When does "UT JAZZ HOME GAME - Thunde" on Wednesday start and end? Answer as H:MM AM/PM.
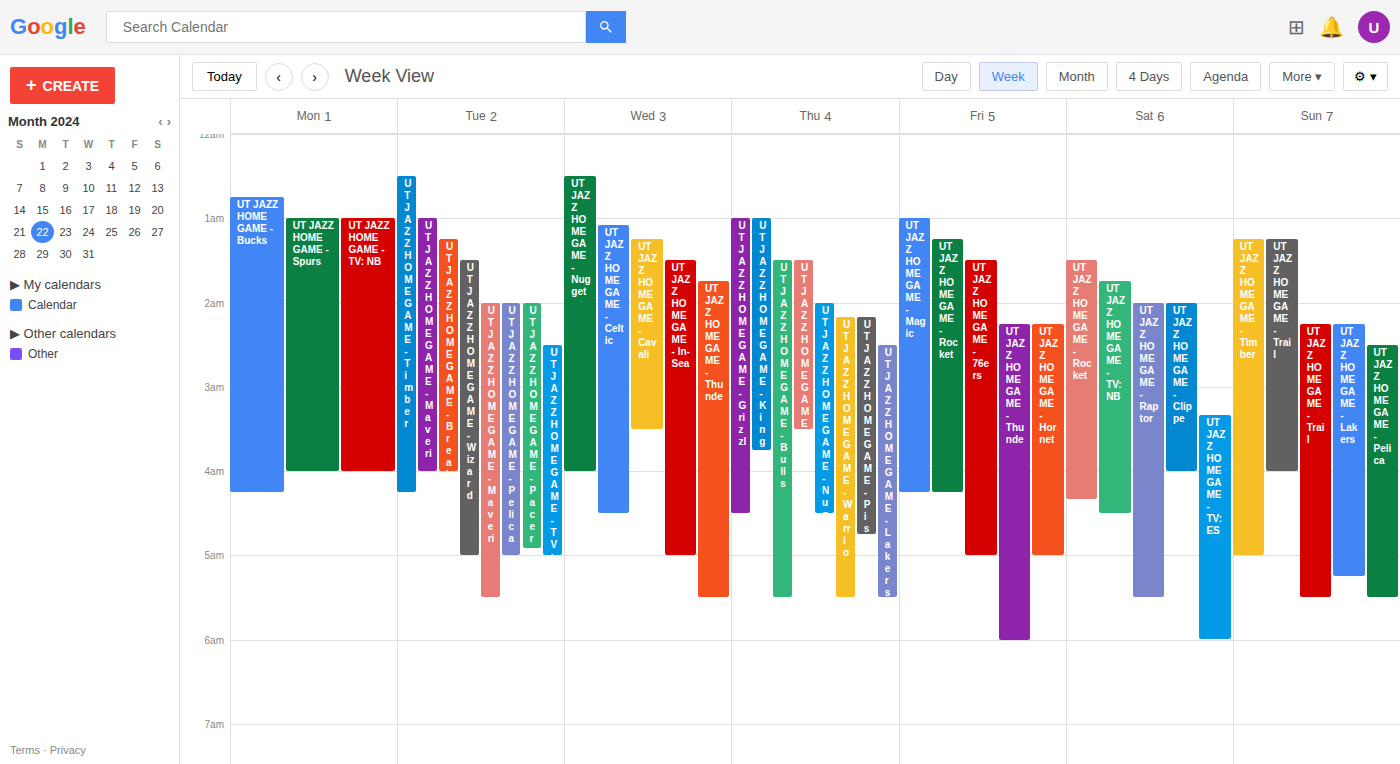
1:45 AM to 5:30 AM